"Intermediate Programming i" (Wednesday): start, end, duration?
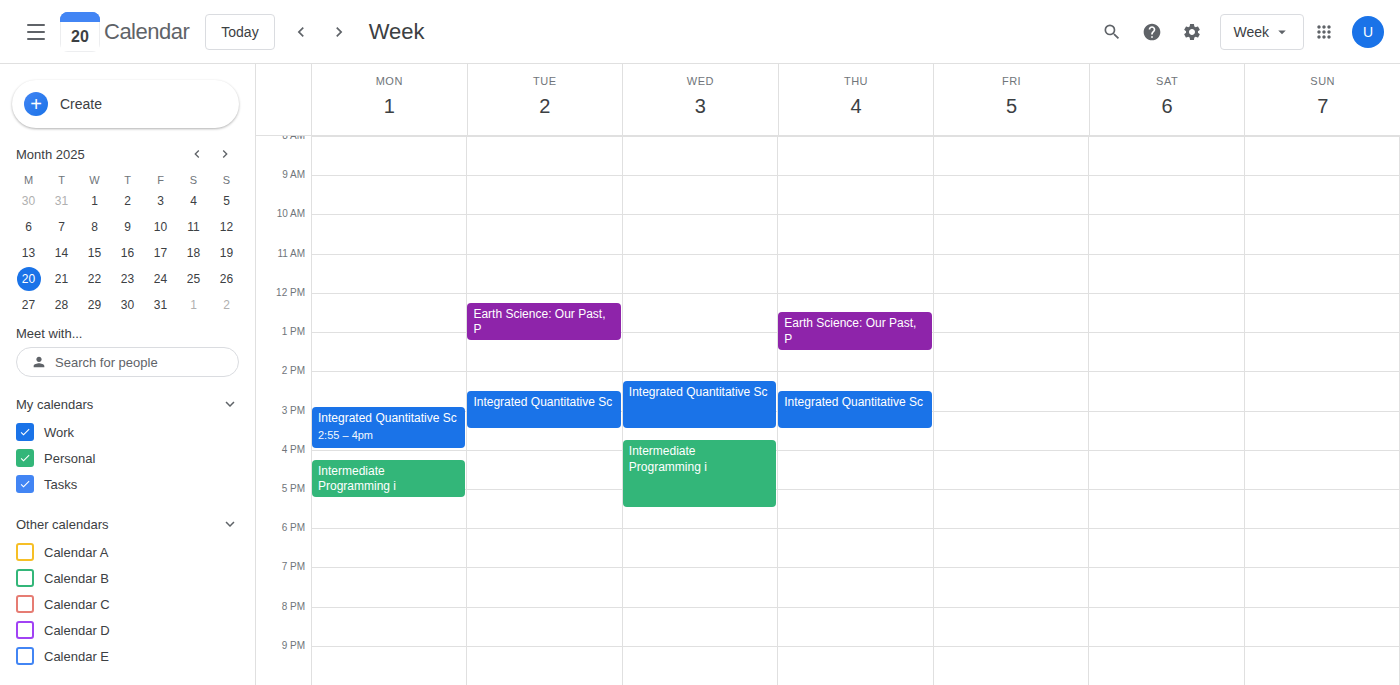
3:45 PM to 5:30 PM, 1 hour 45 minutes